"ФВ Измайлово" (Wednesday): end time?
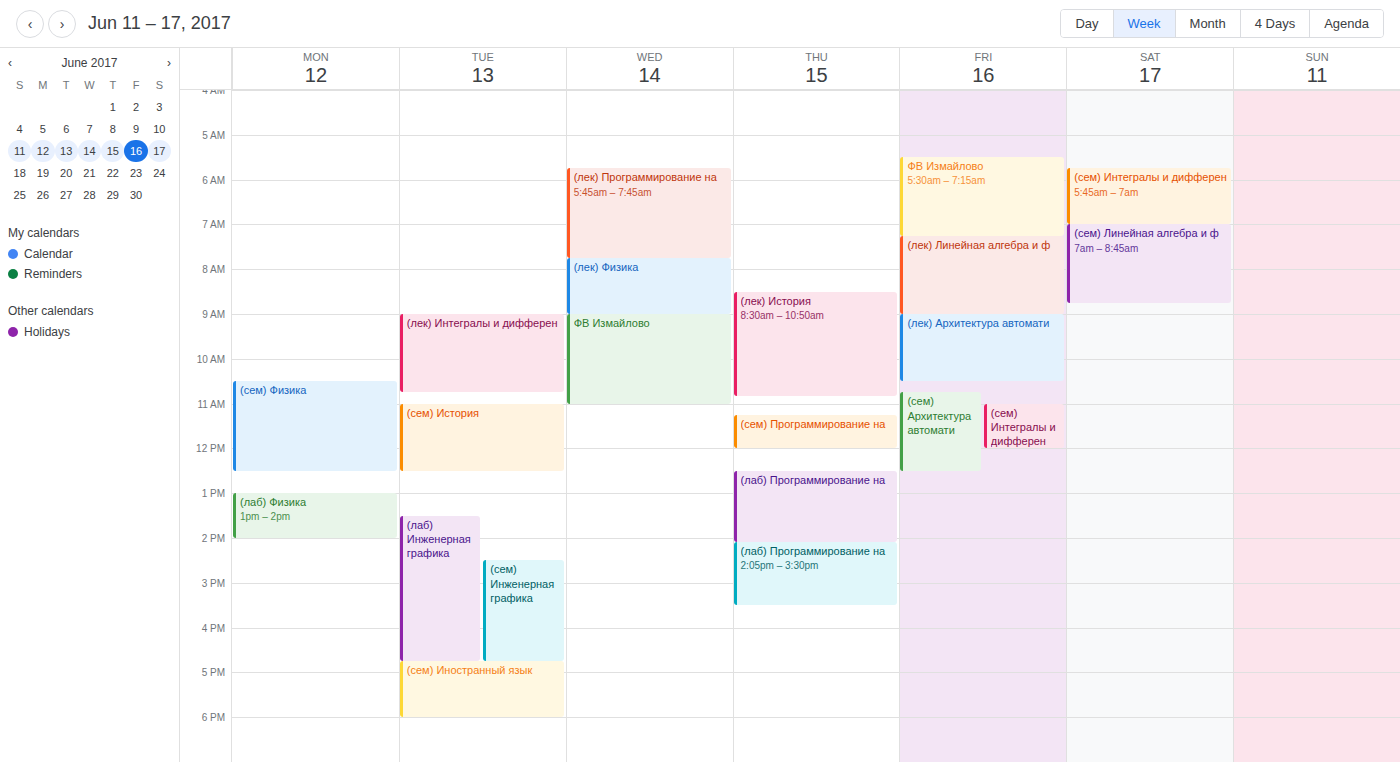
11:00